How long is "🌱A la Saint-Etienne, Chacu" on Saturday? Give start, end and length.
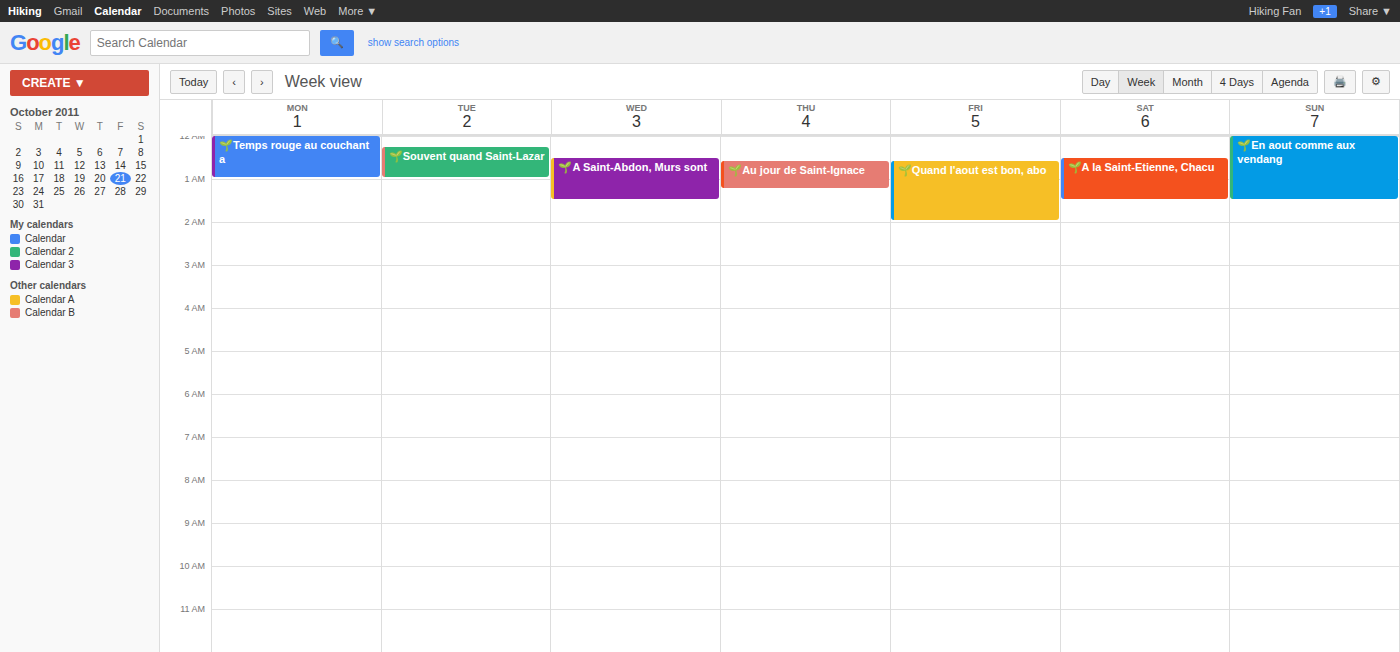
12:30 AM to 1:30 AM, 1 hour